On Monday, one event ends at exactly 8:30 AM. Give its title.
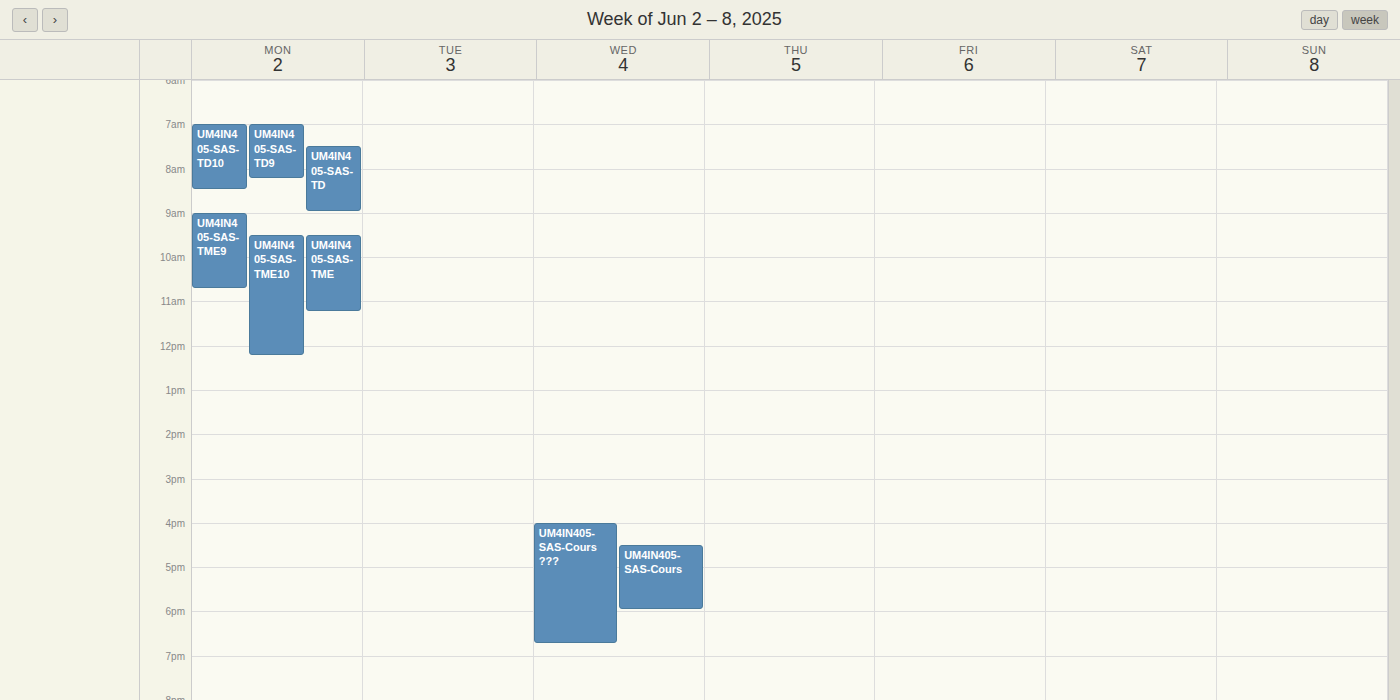
"UM4IN405-SAS-TD10"